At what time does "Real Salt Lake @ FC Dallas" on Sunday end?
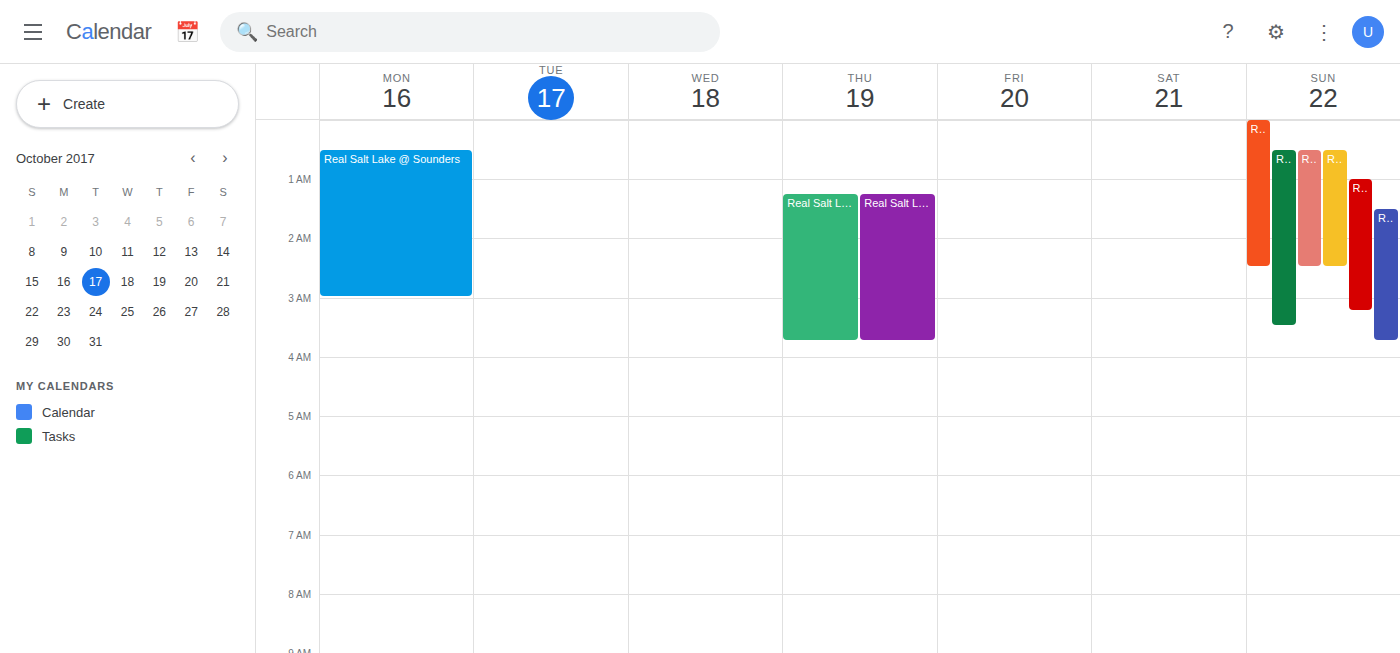
2:30 AM